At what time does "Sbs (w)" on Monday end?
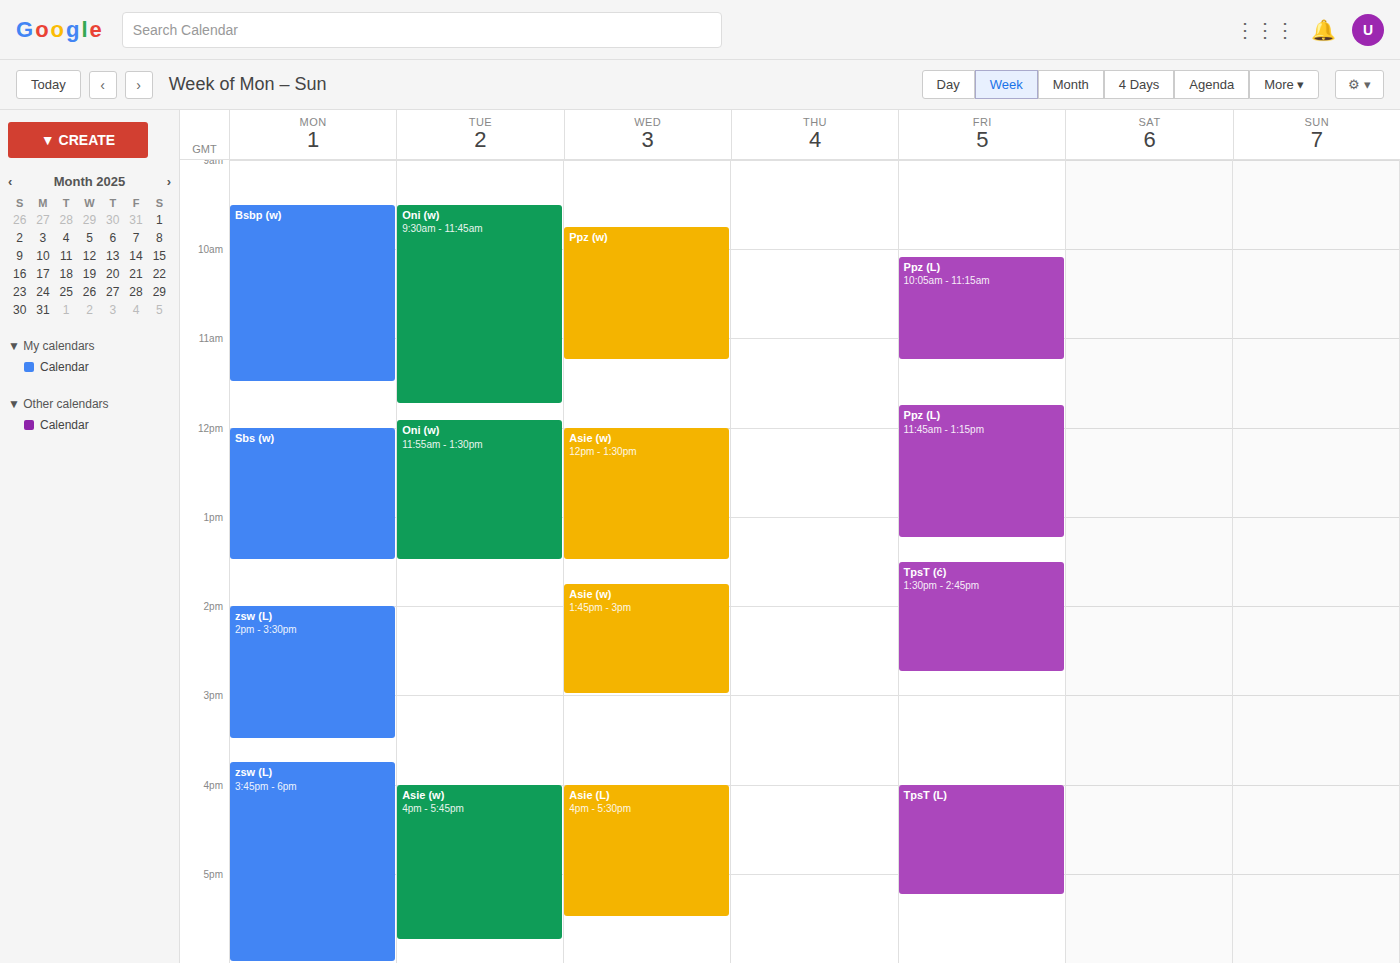
1:30 PM